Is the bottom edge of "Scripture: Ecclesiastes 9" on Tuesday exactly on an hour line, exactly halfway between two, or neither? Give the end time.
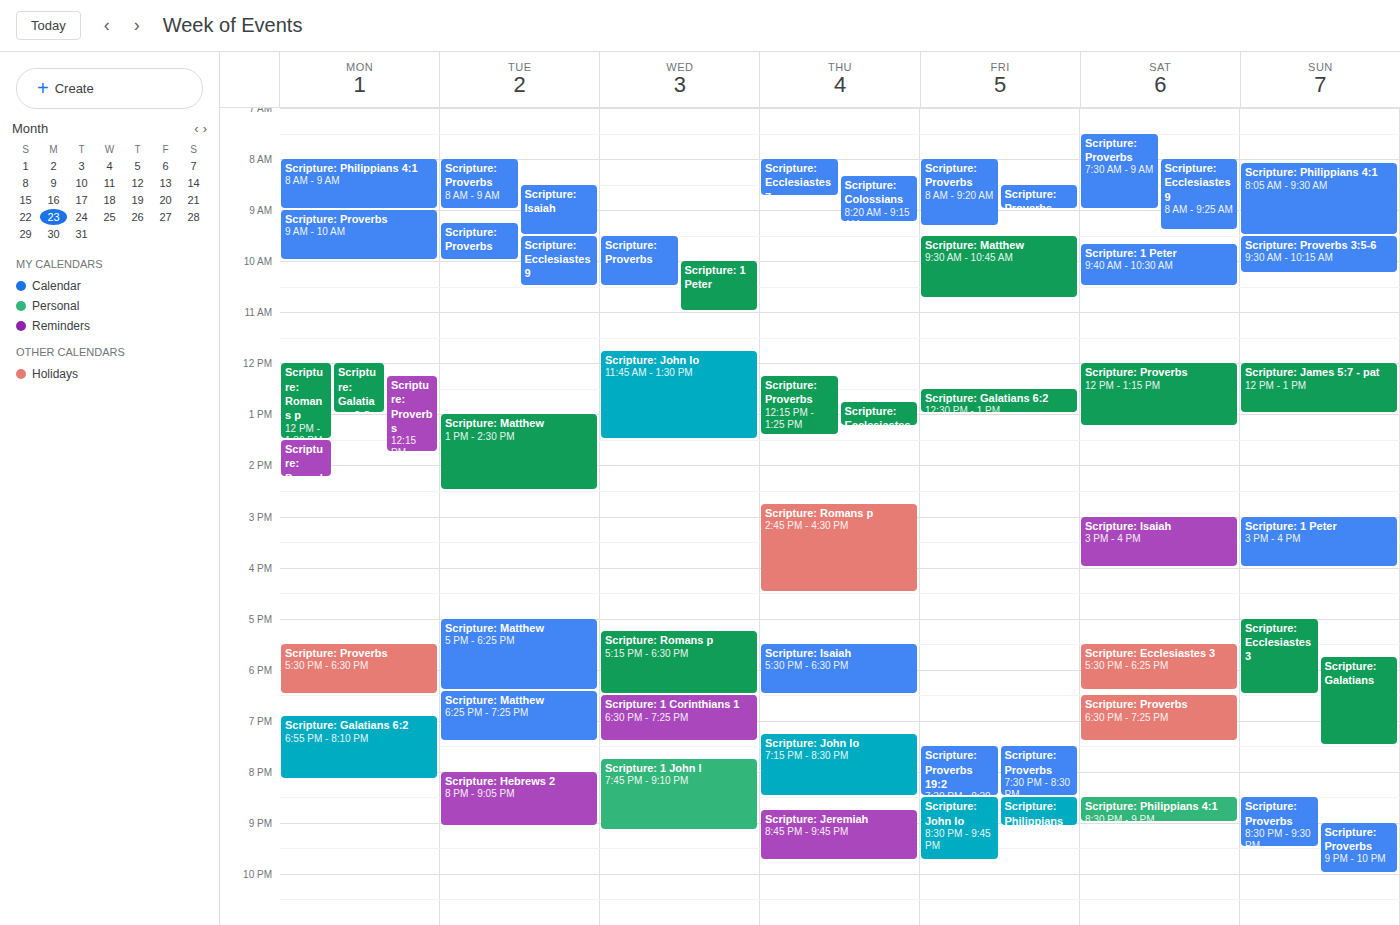
10:30 AM -- halfway between the 10 AM and 11 AM lines.